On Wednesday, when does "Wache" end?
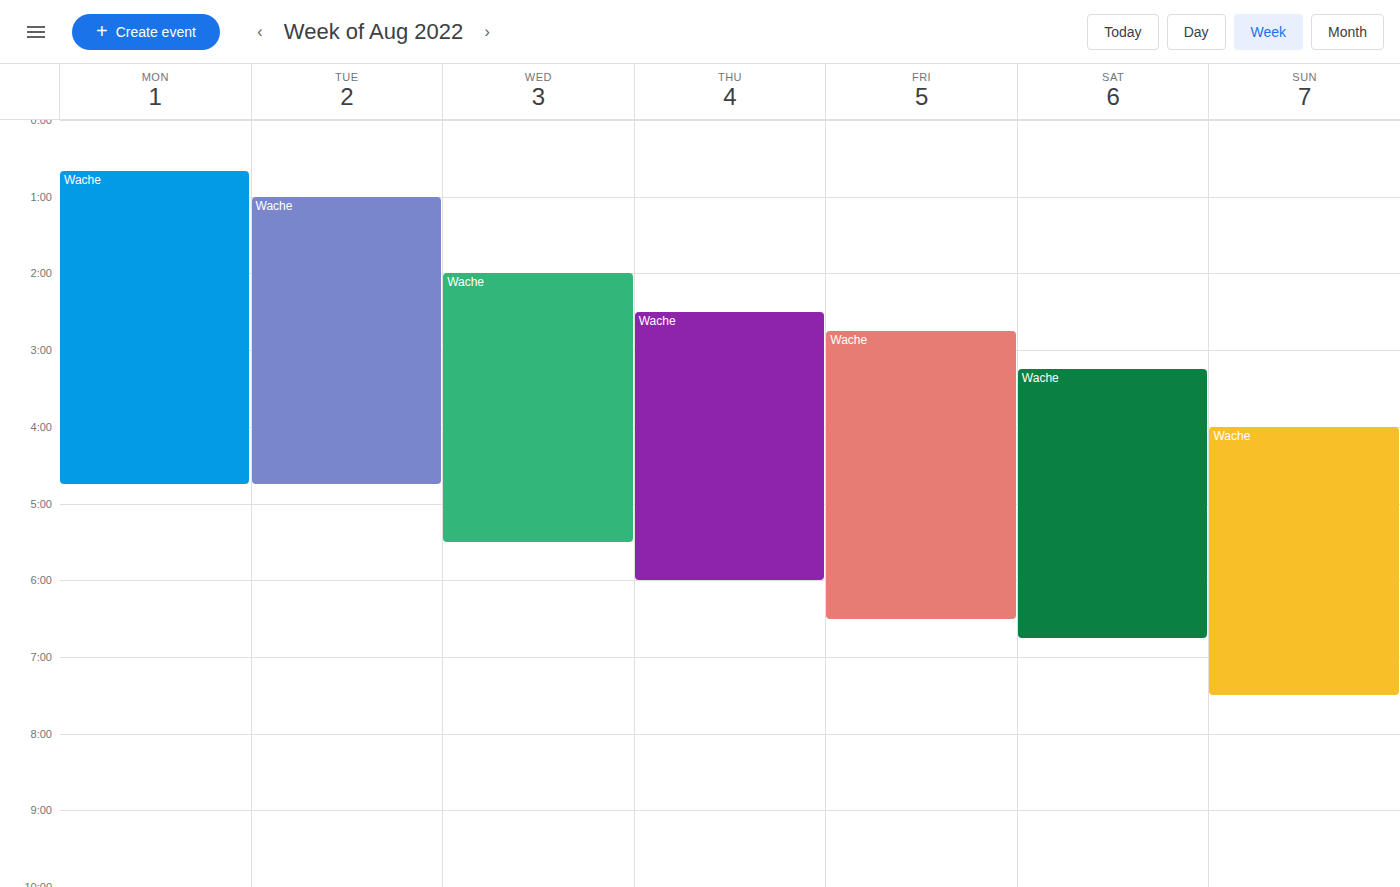
05:30